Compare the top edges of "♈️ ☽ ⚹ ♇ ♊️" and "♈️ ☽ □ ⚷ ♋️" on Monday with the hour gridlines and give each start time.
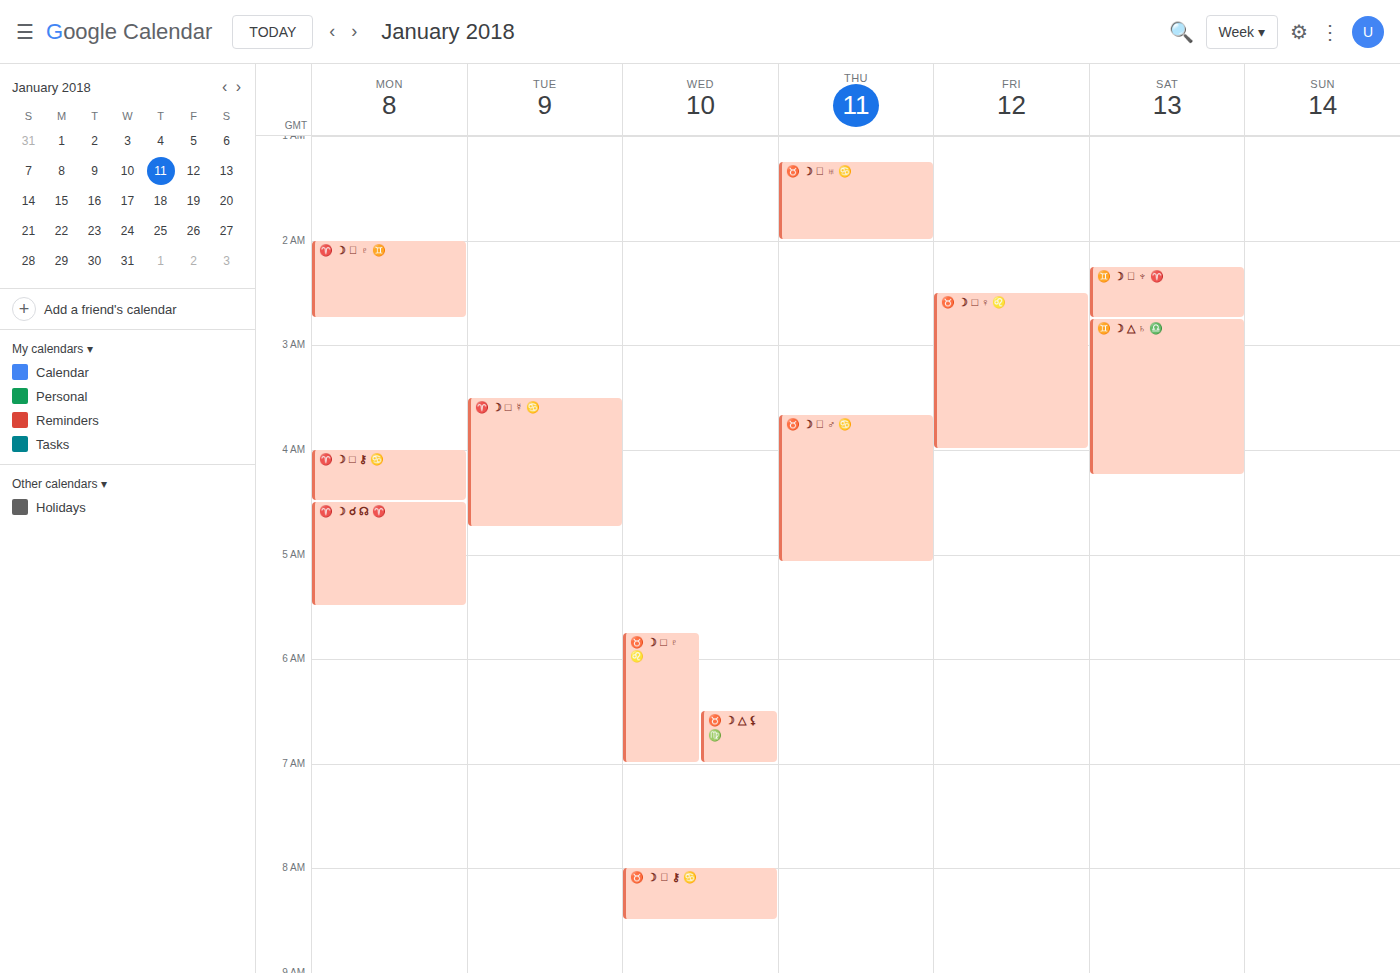
"♈️ ☽ ⚹ ♇ ♊️": 2:00 AM, exactly on the 2 AM line. "♈️ ☽ □ ⚷ ♋️": 4:00 AM, exactly on the 4 AM line.